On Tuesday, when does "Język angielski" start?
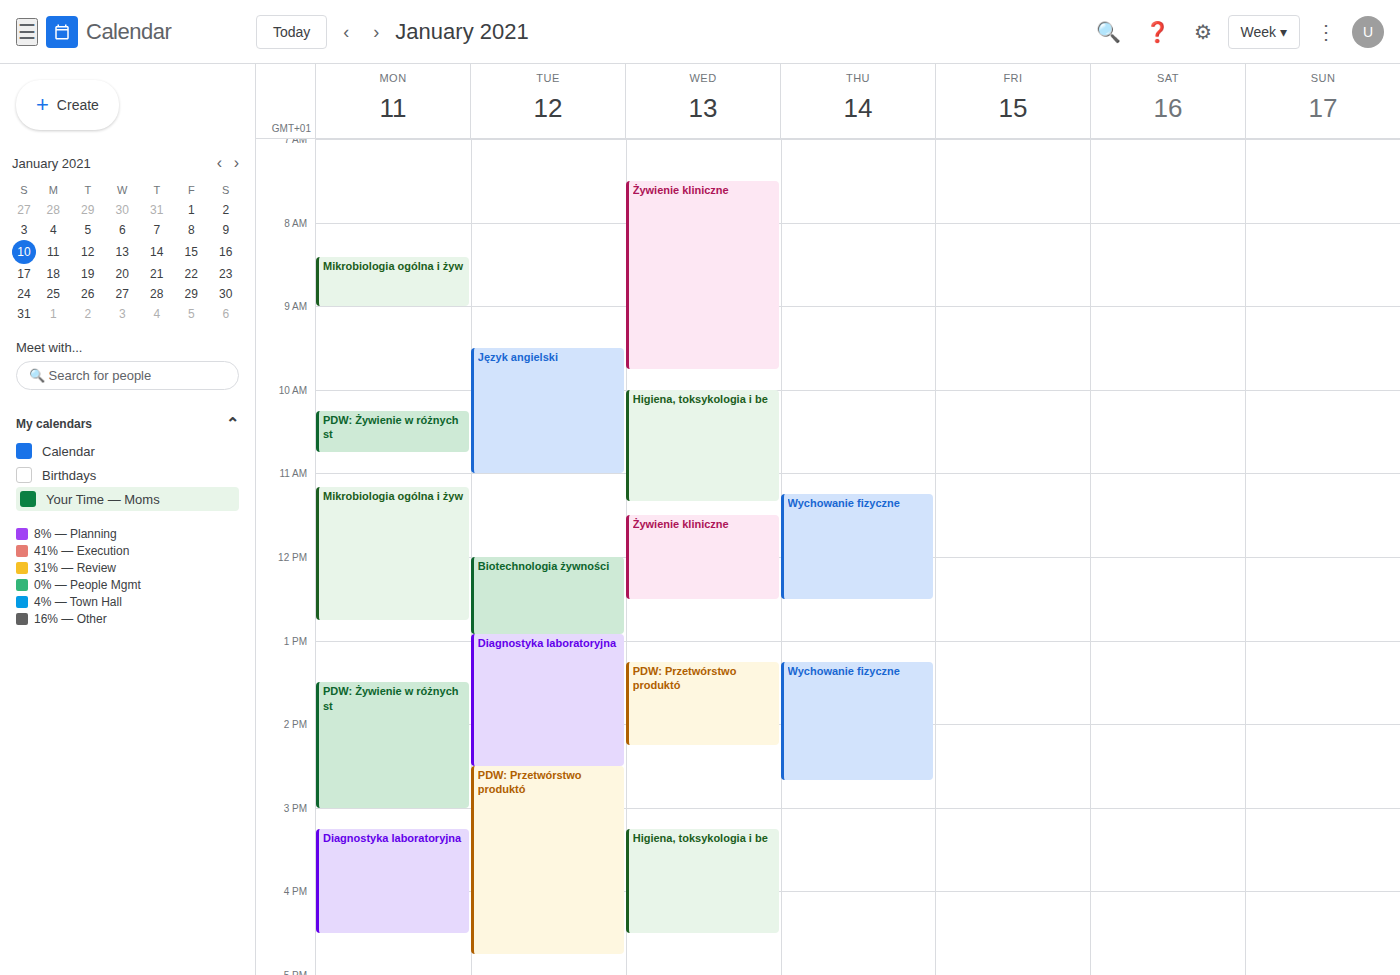
9:30 AM